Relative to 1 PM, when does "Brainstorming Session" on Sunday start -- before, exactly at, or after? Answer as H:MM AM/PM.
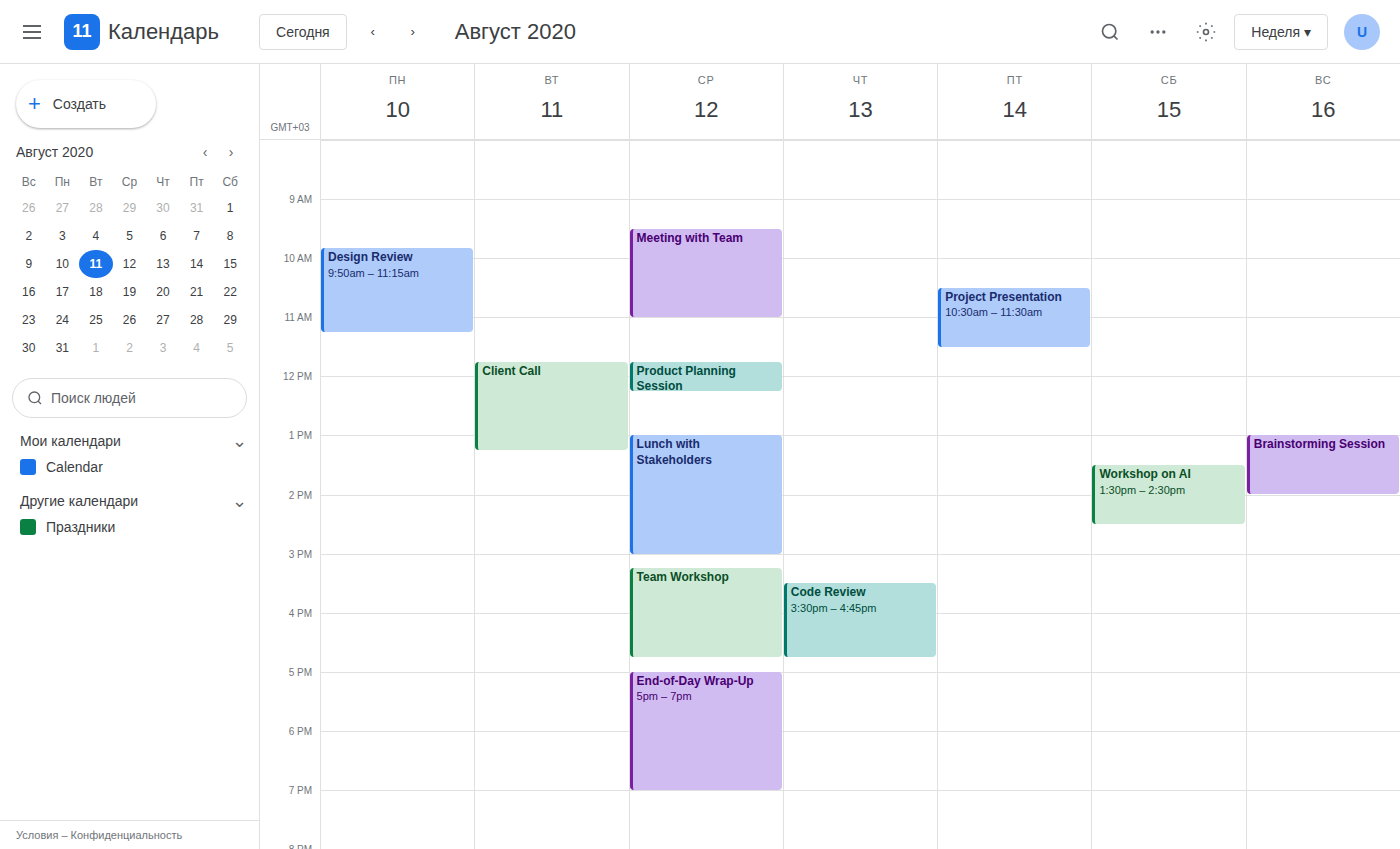
1:00 PM -- exactly at 1 PM, on the 1 PM line.